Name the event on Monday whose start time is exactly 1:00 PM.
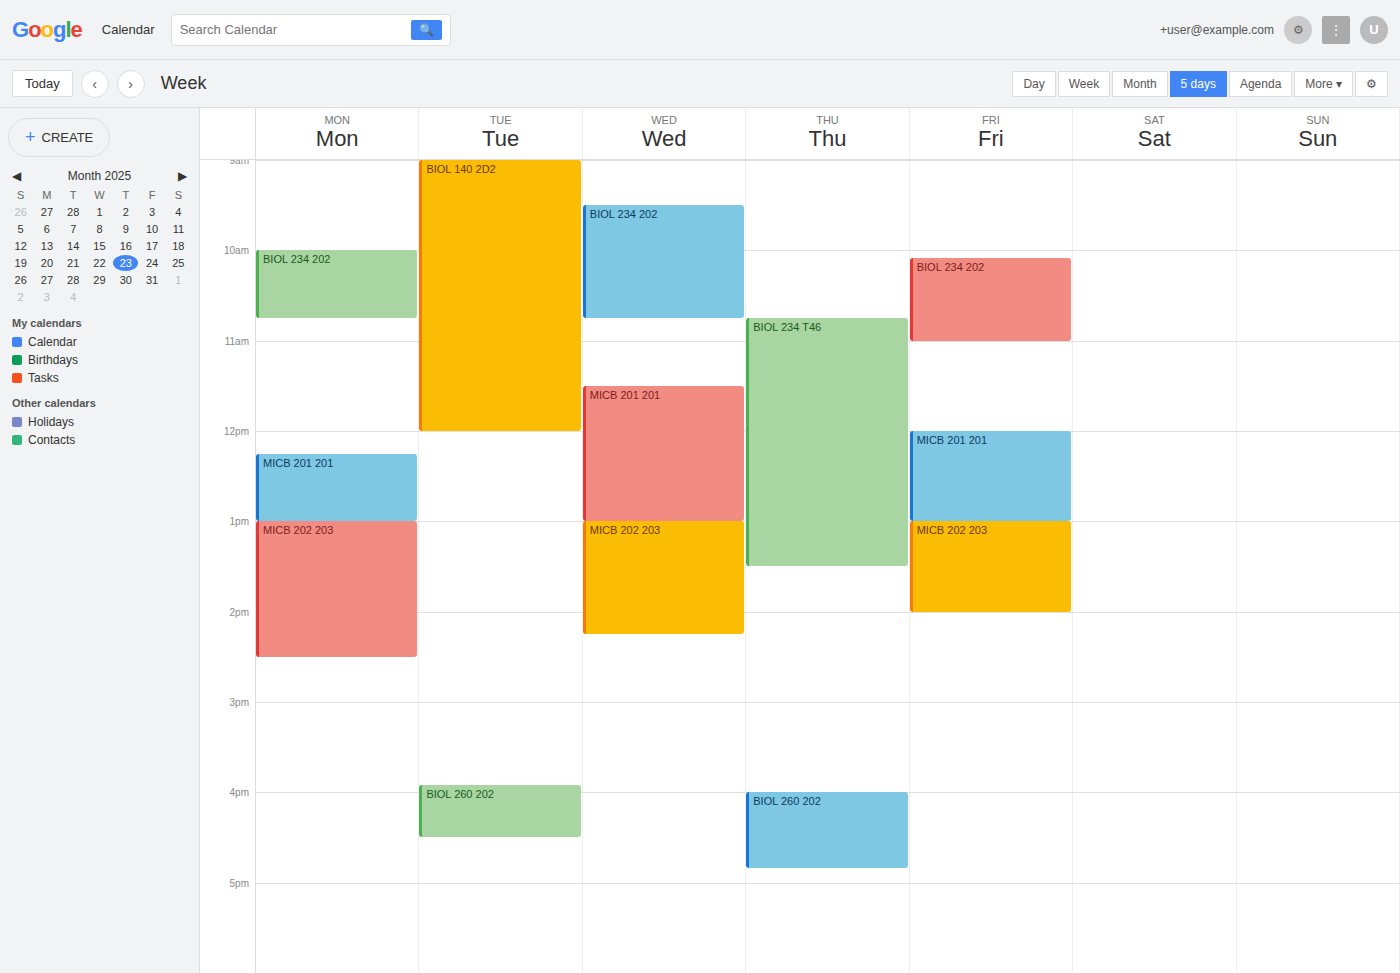
"MICB 202 203"